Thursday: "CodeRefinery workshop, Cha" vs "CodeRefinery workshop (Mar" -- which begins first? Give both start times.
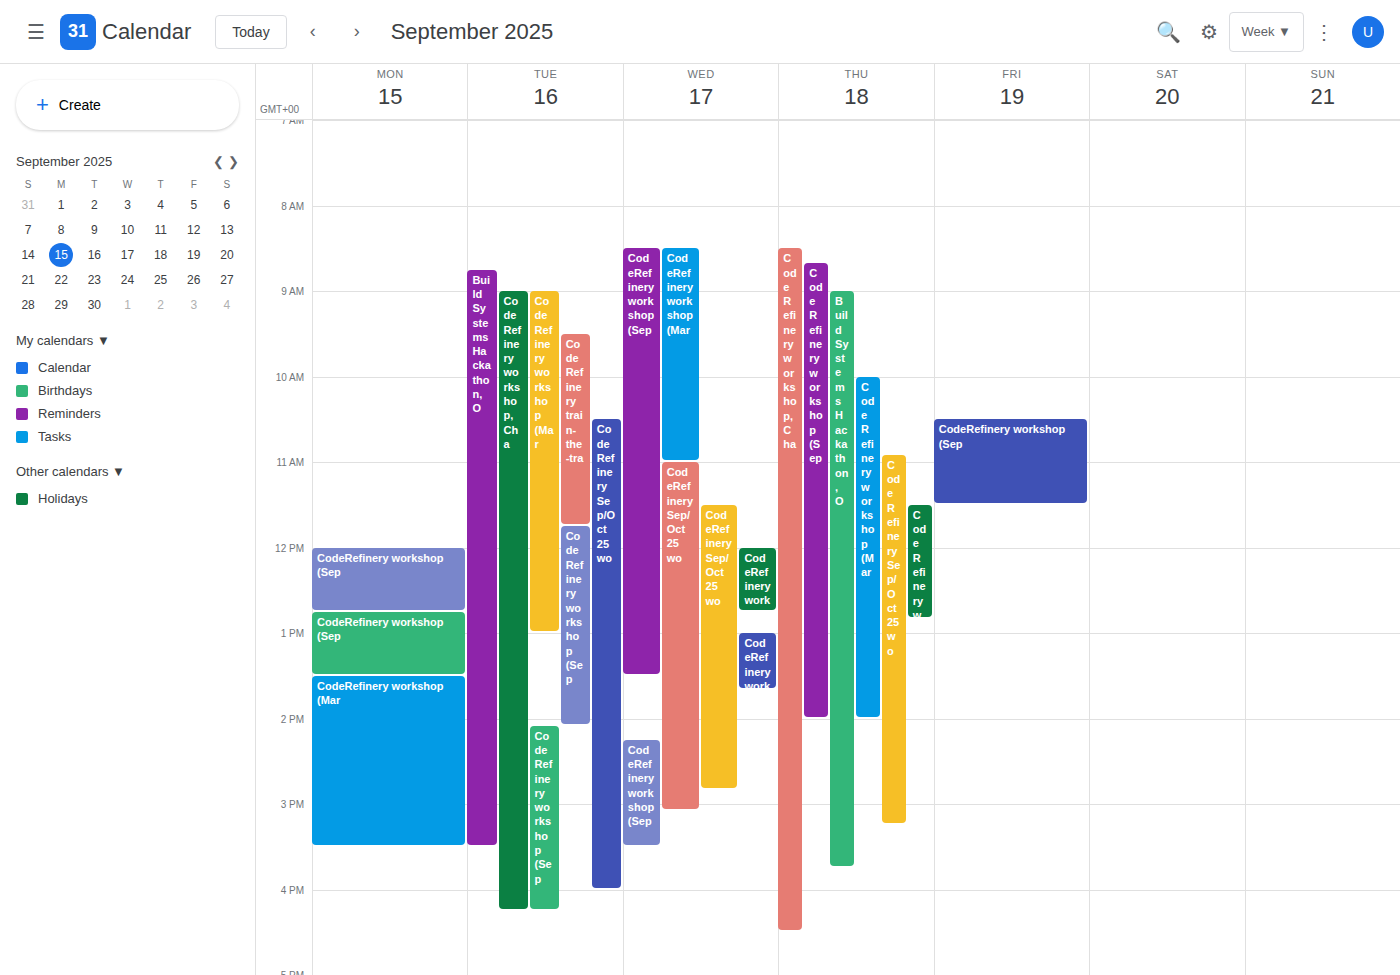
"CodeRefinery workshop, Cha" 8:30 AM; "CodeRefinery workshop (Mar" 10:00 AM.